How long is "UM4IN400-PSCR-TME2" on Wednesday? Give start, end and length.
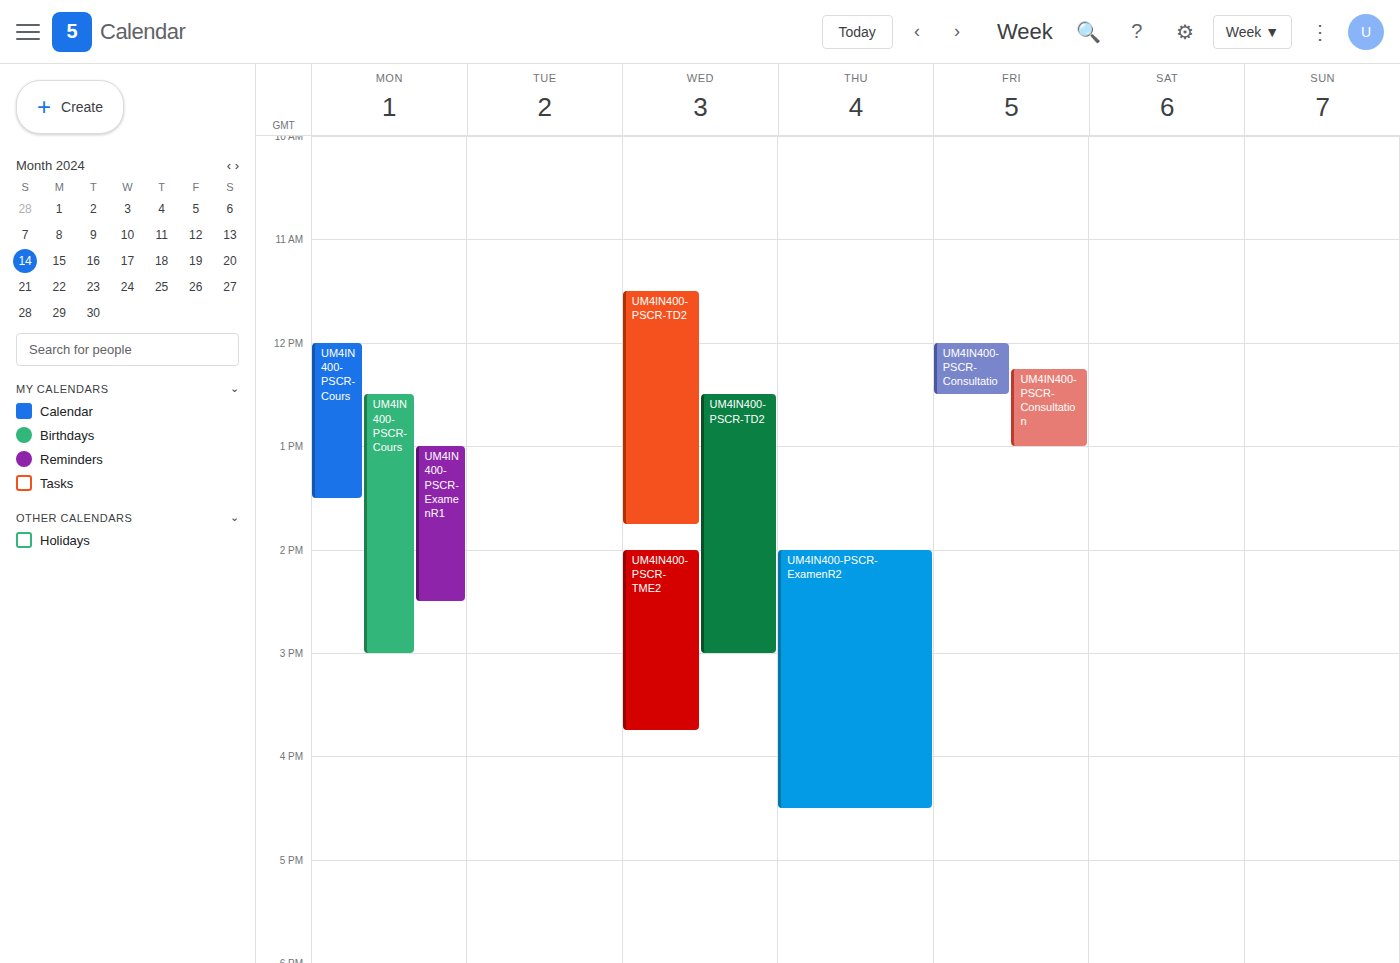
2:00 PM to 3:45 PM, 1 hour 45 minutes